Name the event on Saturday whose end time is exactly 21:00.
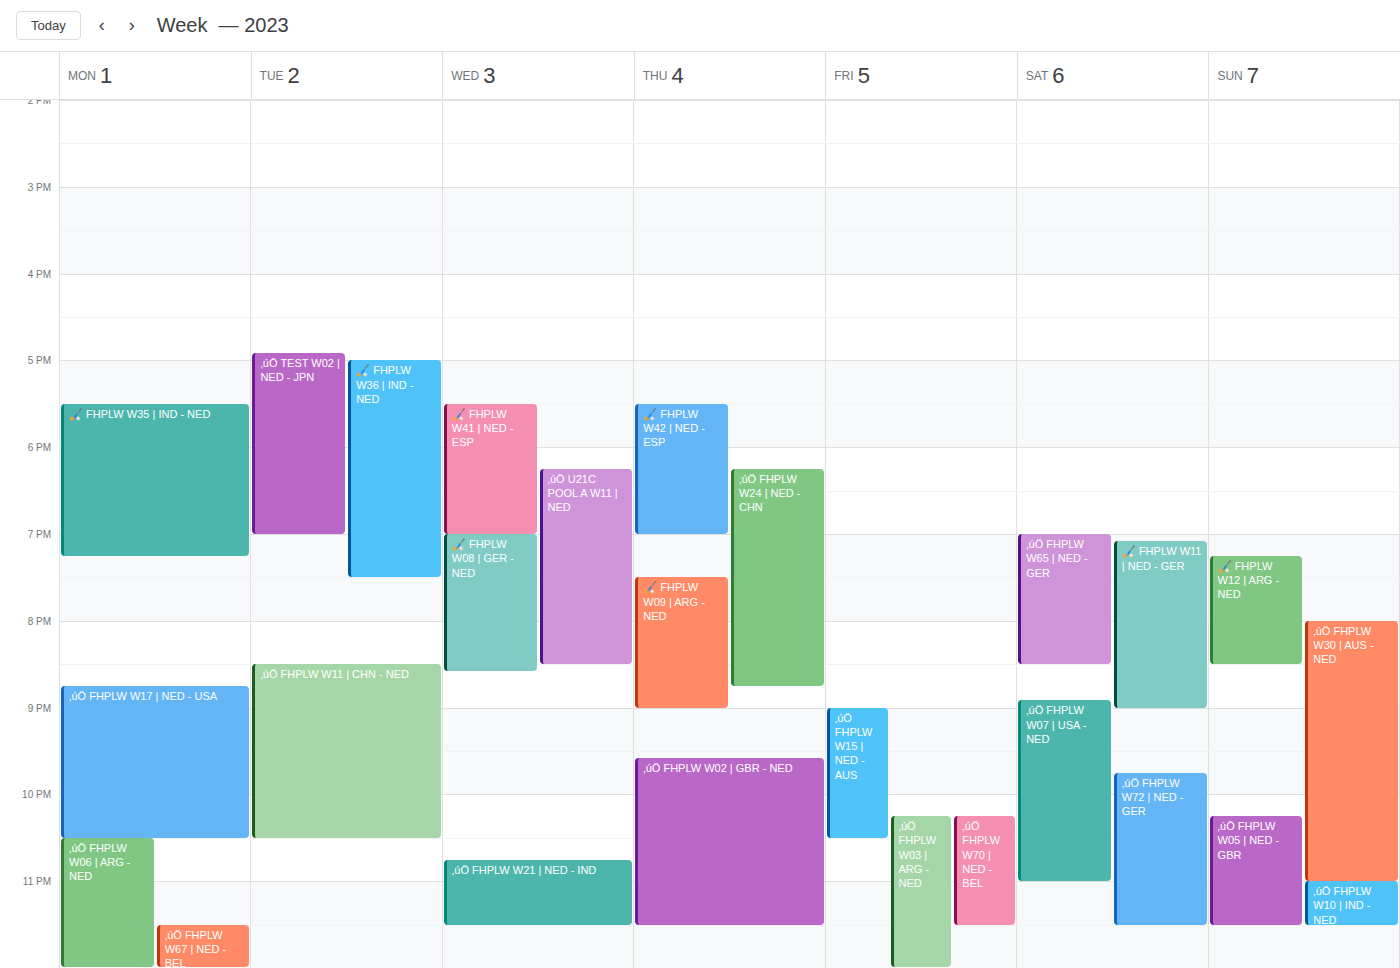
"🏑 FHPLW W11 | NED - GER"